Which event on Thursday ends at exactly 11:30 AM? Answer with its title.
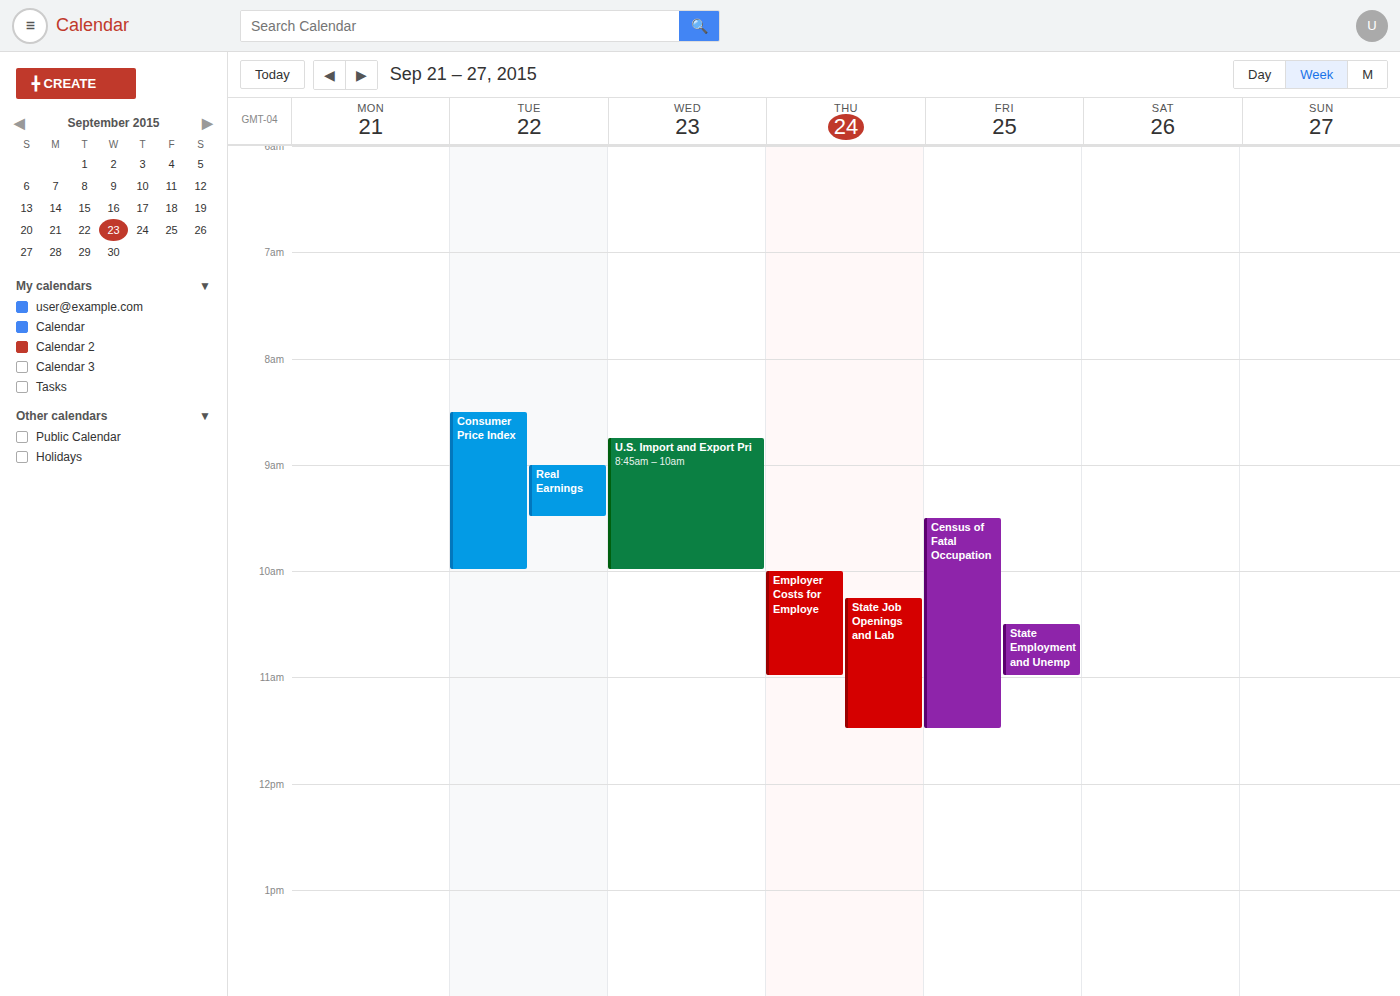
"State Job Openings and Lab"